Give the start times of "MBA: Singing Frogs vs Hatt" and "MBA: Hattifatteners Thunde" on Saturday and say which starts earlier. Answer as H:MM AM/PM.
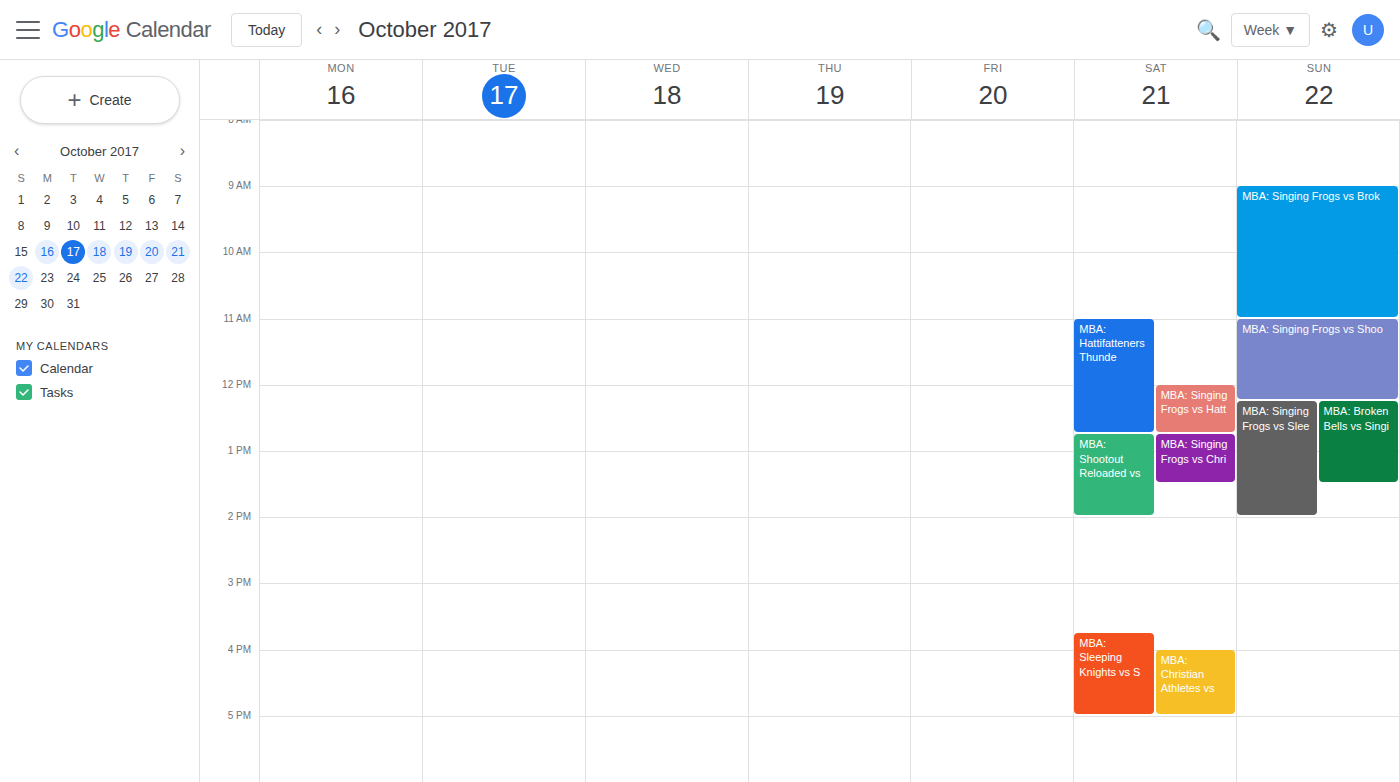
"MBA: Hattifatteners Thunde" 11:00 AM; "MBA: Singing Frogs vs Hatt" 12:00 PM.